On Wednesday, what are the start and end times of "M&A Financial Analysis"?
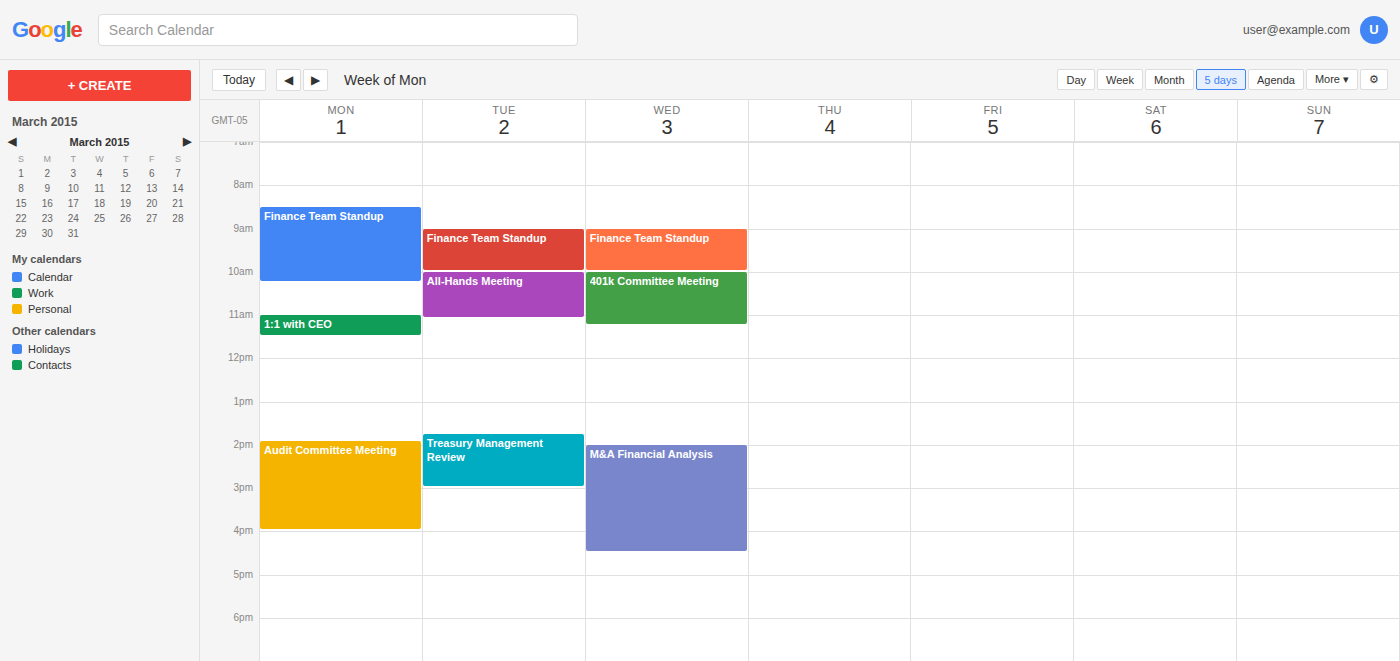
2:00 PM to 4:30 PM